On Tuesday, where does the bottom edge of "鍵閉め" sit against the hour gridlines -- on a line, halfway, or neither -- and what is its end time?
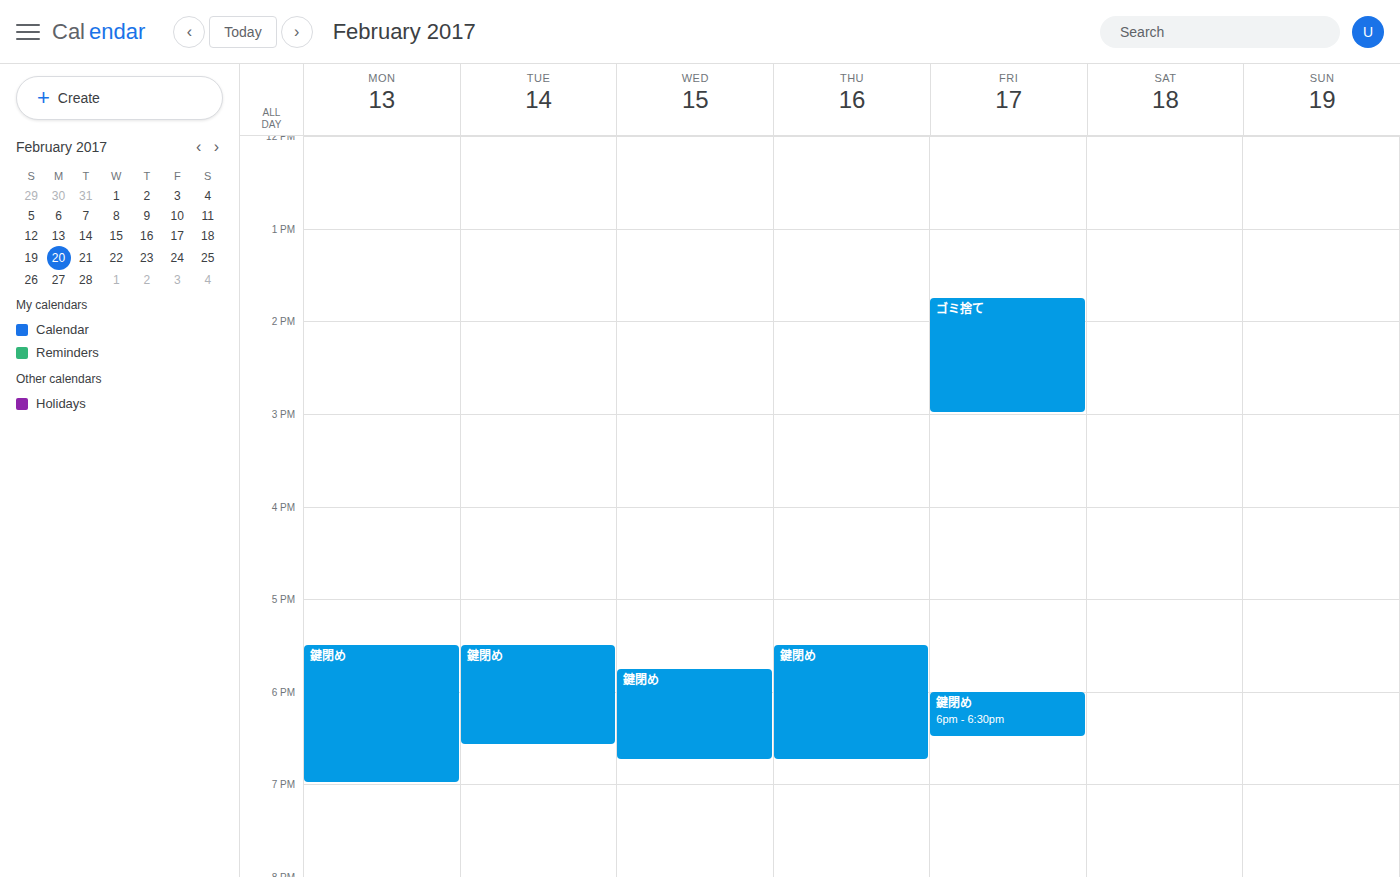
6:35 PM -- neither: 35 minutes below the 6 PM line and 25 minutes above the 7 PM line.